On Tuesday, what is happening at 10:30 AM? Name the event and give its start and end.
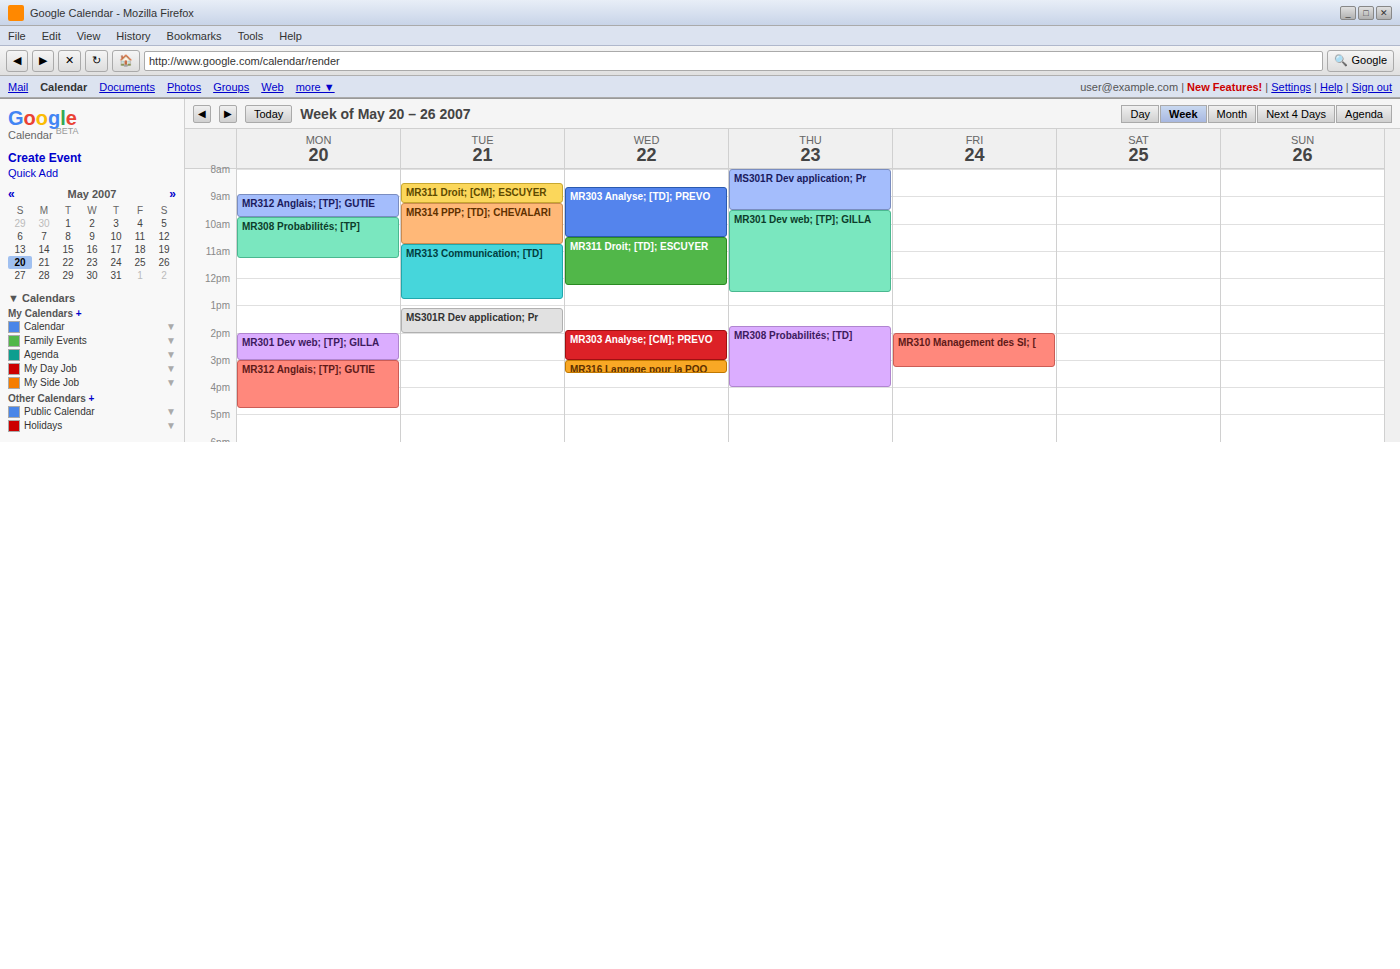
"MR314 PPP; [TD]; CHEVALARI", 9:15 AM to 10:45 AM